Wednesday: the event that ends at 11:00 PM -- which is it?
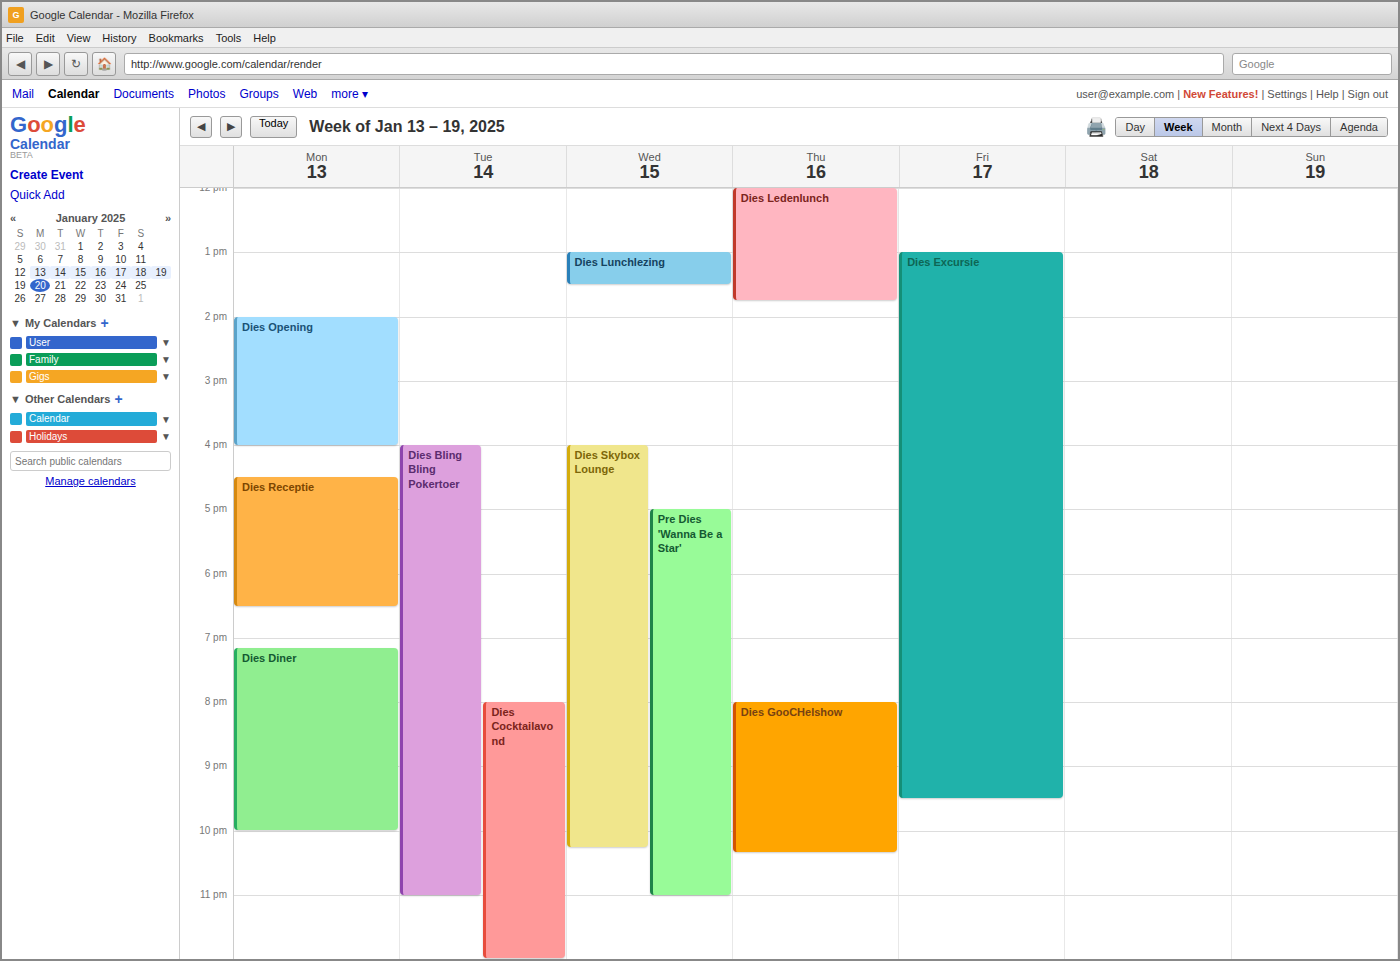
"Pre Dies 'Wanna Be a Star'"